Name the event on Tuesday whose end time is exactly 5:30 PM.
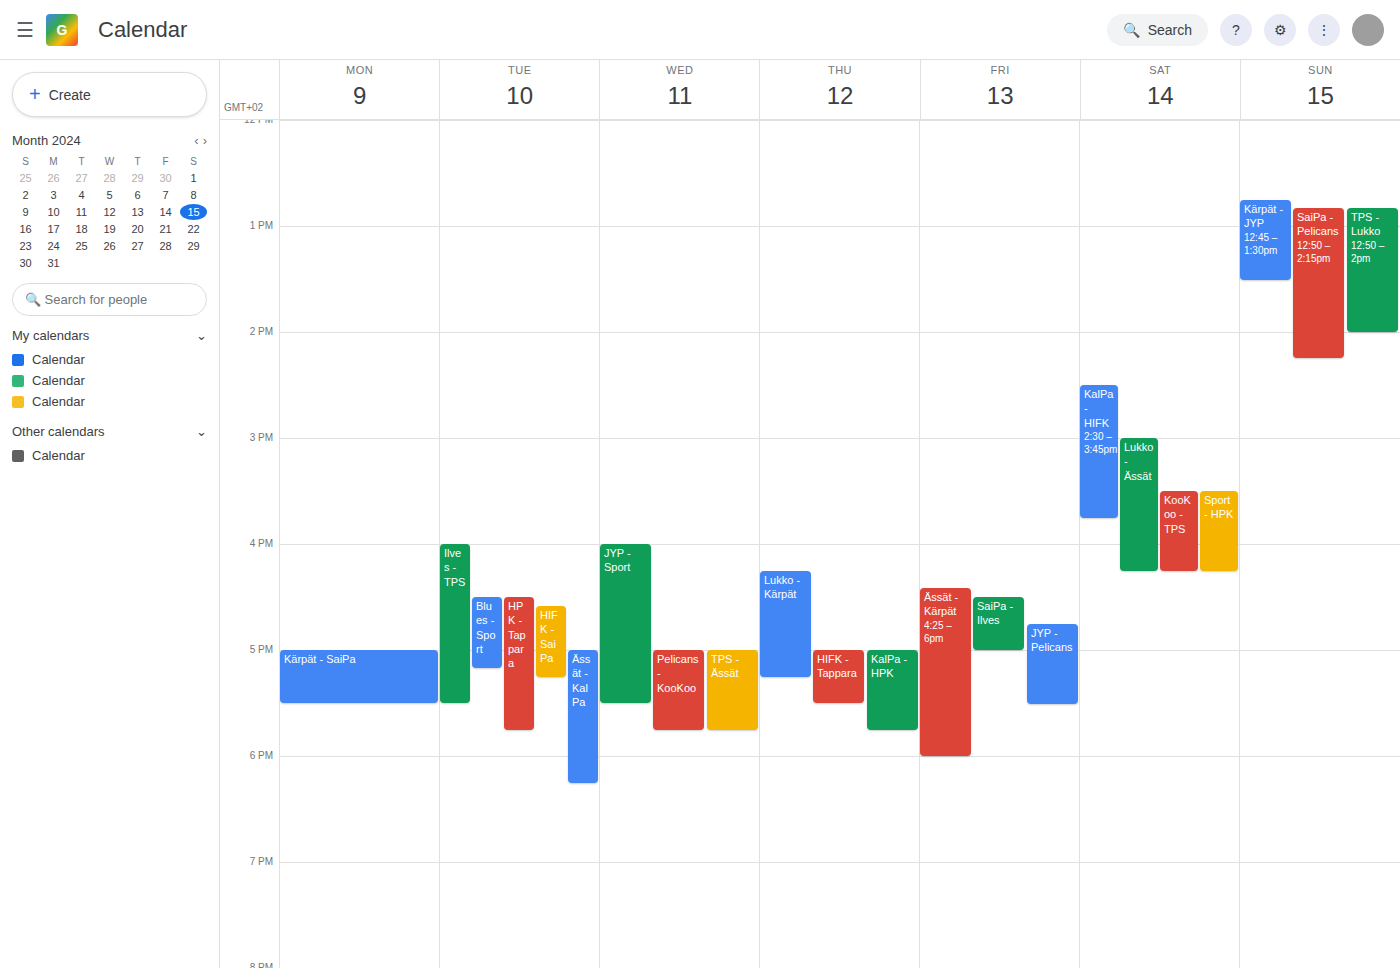
"Ilves - TPS"